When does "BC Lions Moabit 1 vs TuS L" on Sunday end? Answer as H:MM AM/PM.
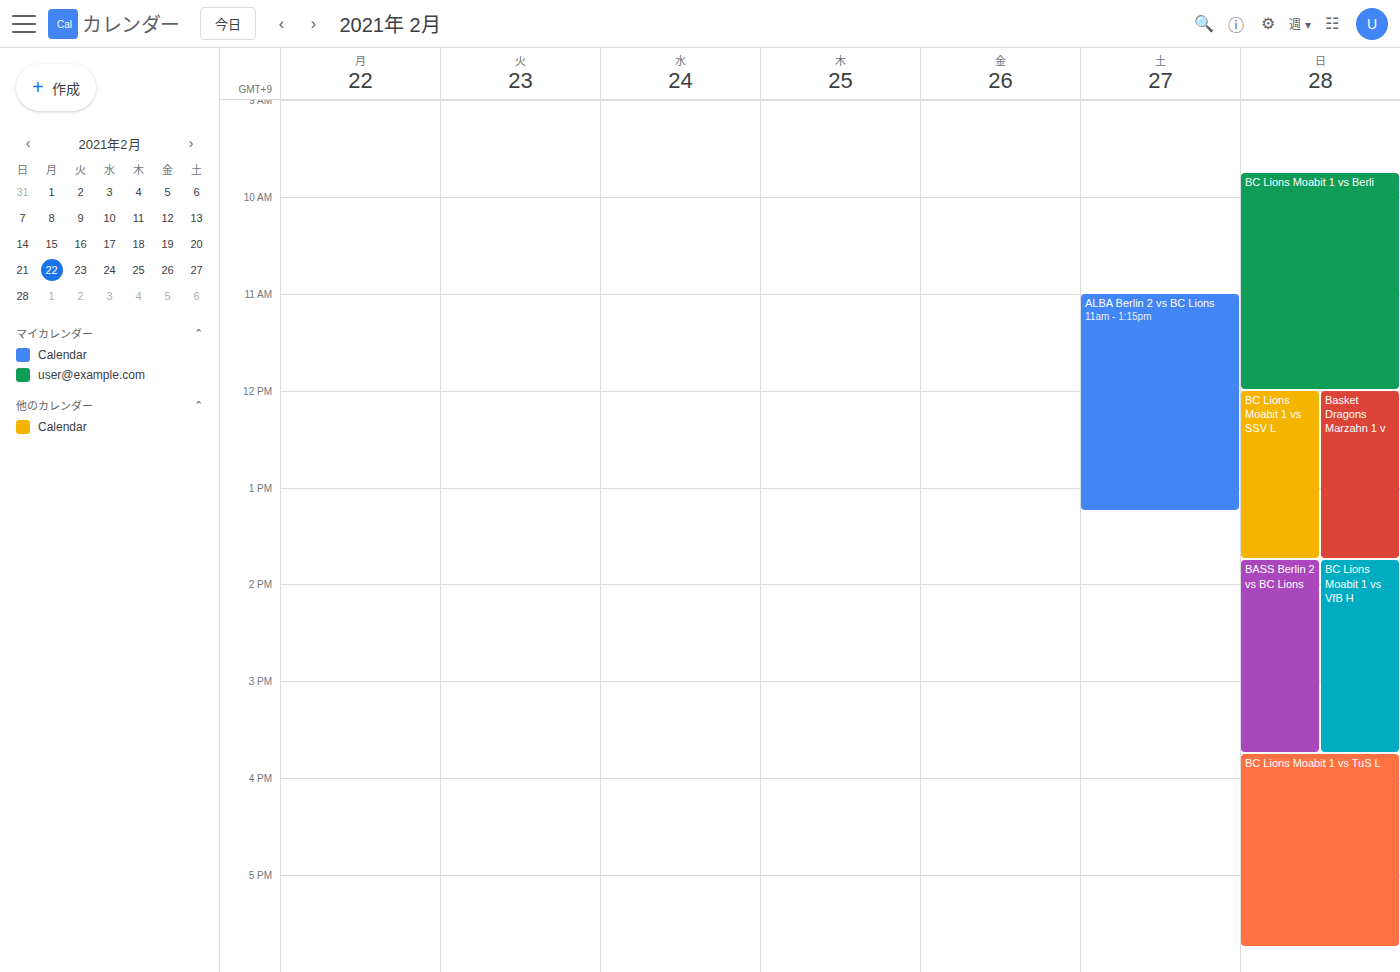
5:45 PM